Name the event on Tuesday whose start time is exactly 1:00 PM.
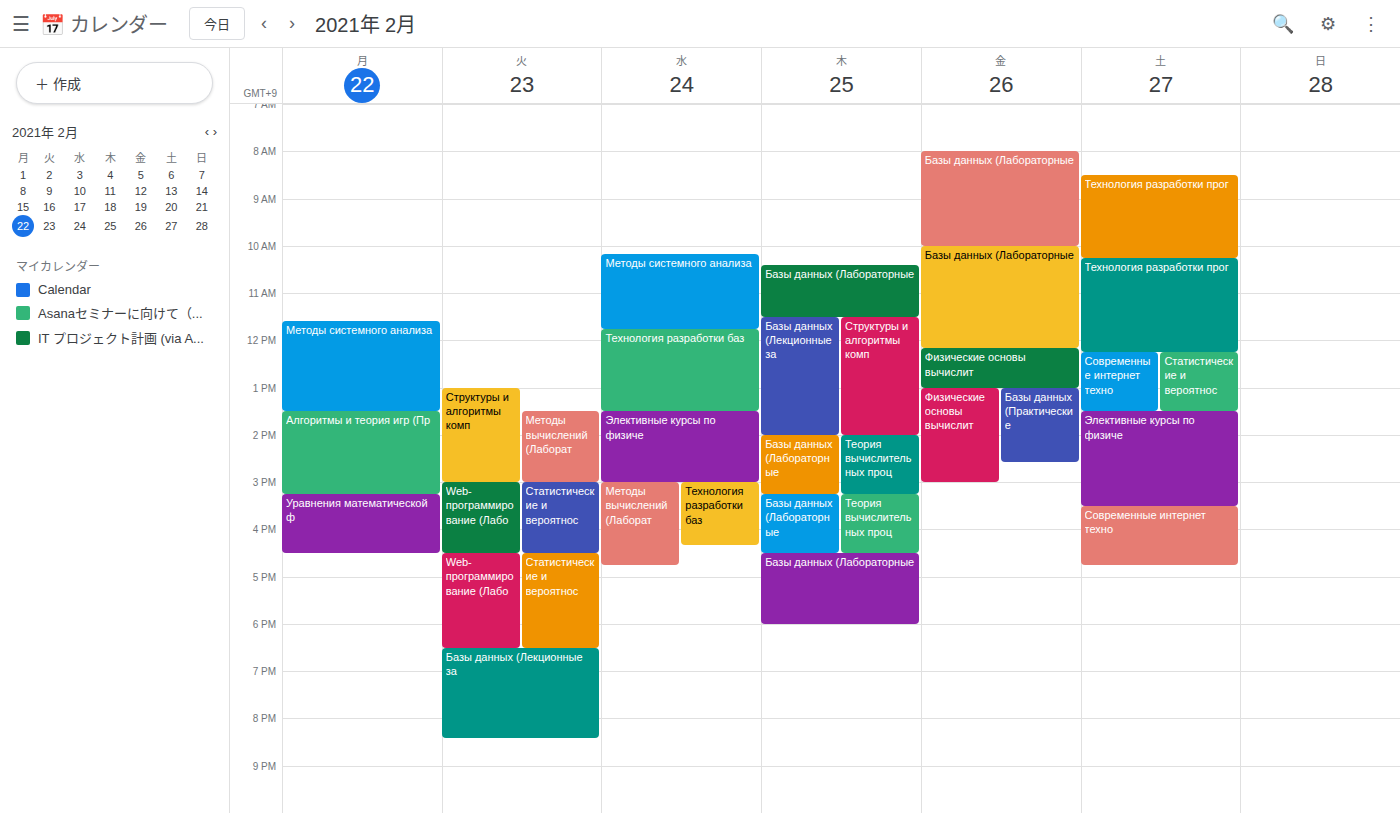
"Структуры и алгоритмы комп"